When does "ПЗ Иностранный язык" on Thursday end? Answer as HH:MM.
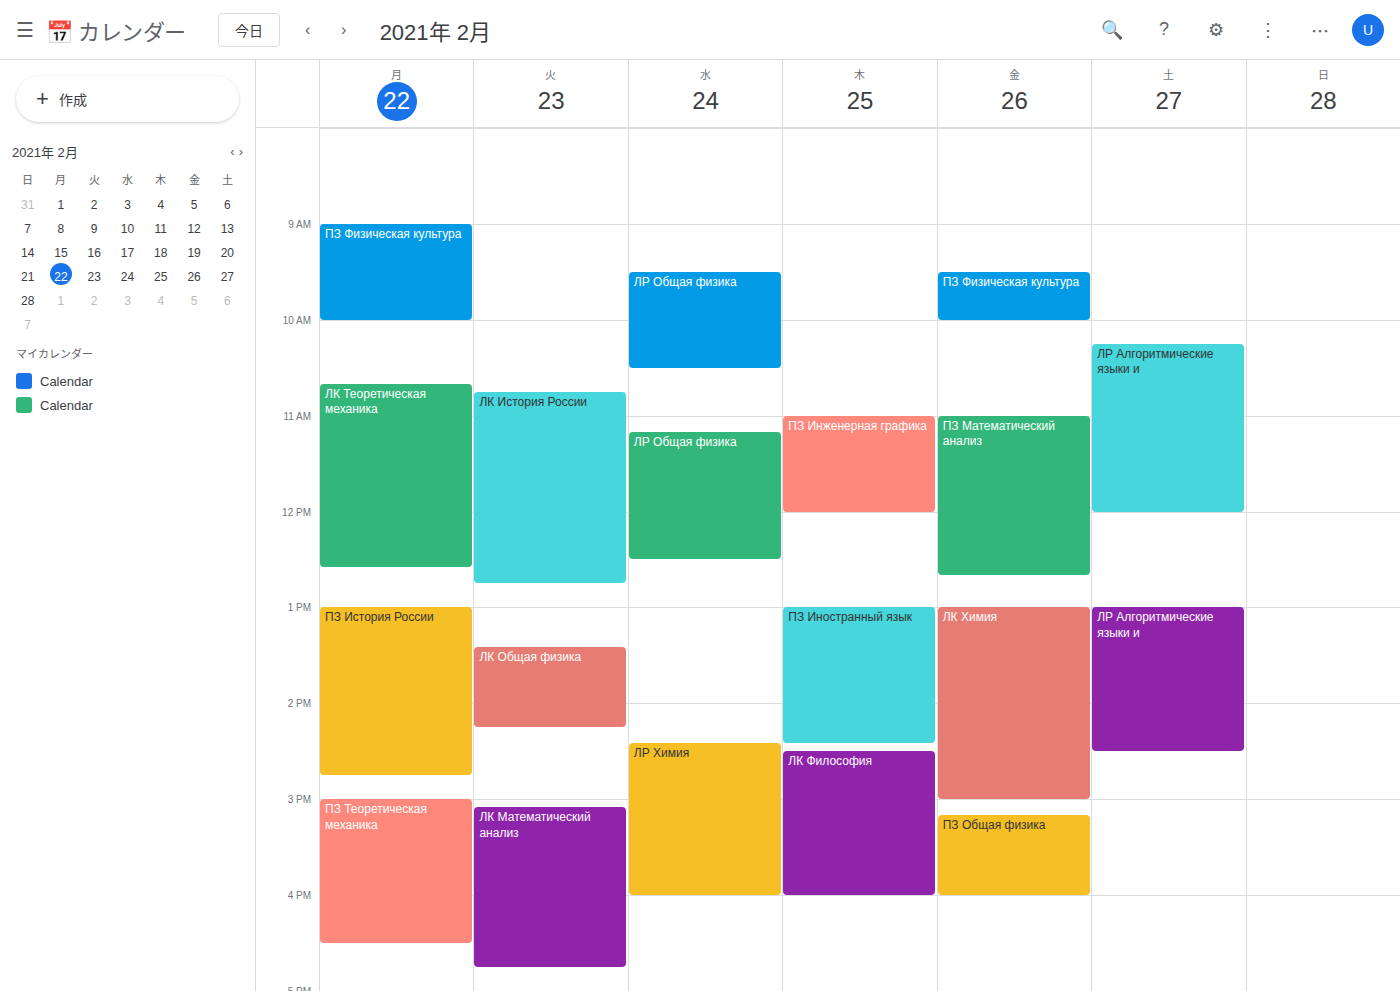
14:25